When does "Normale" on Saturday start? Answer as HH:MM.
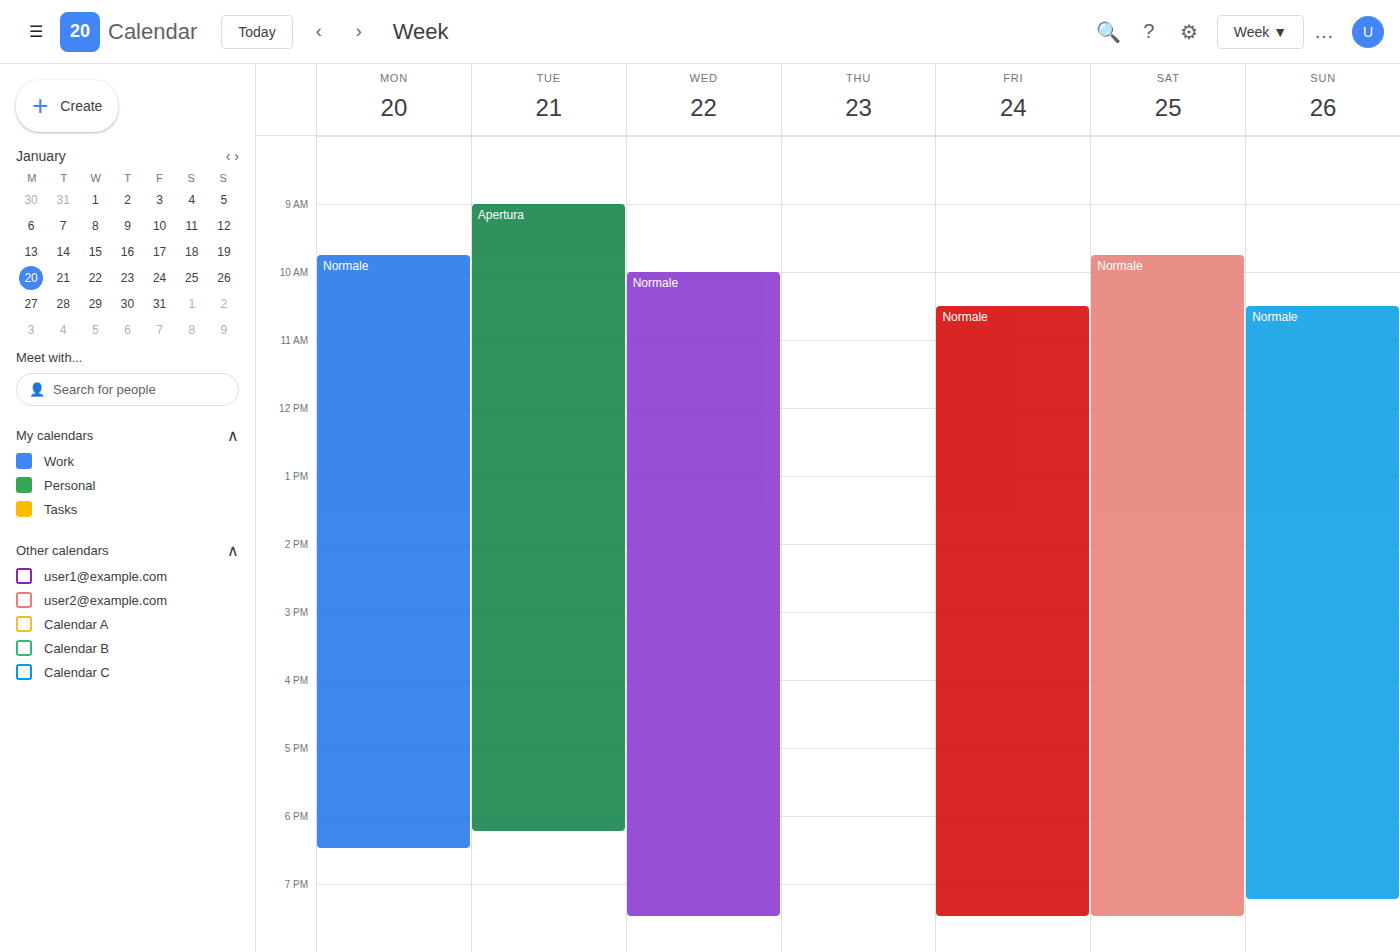
09:45